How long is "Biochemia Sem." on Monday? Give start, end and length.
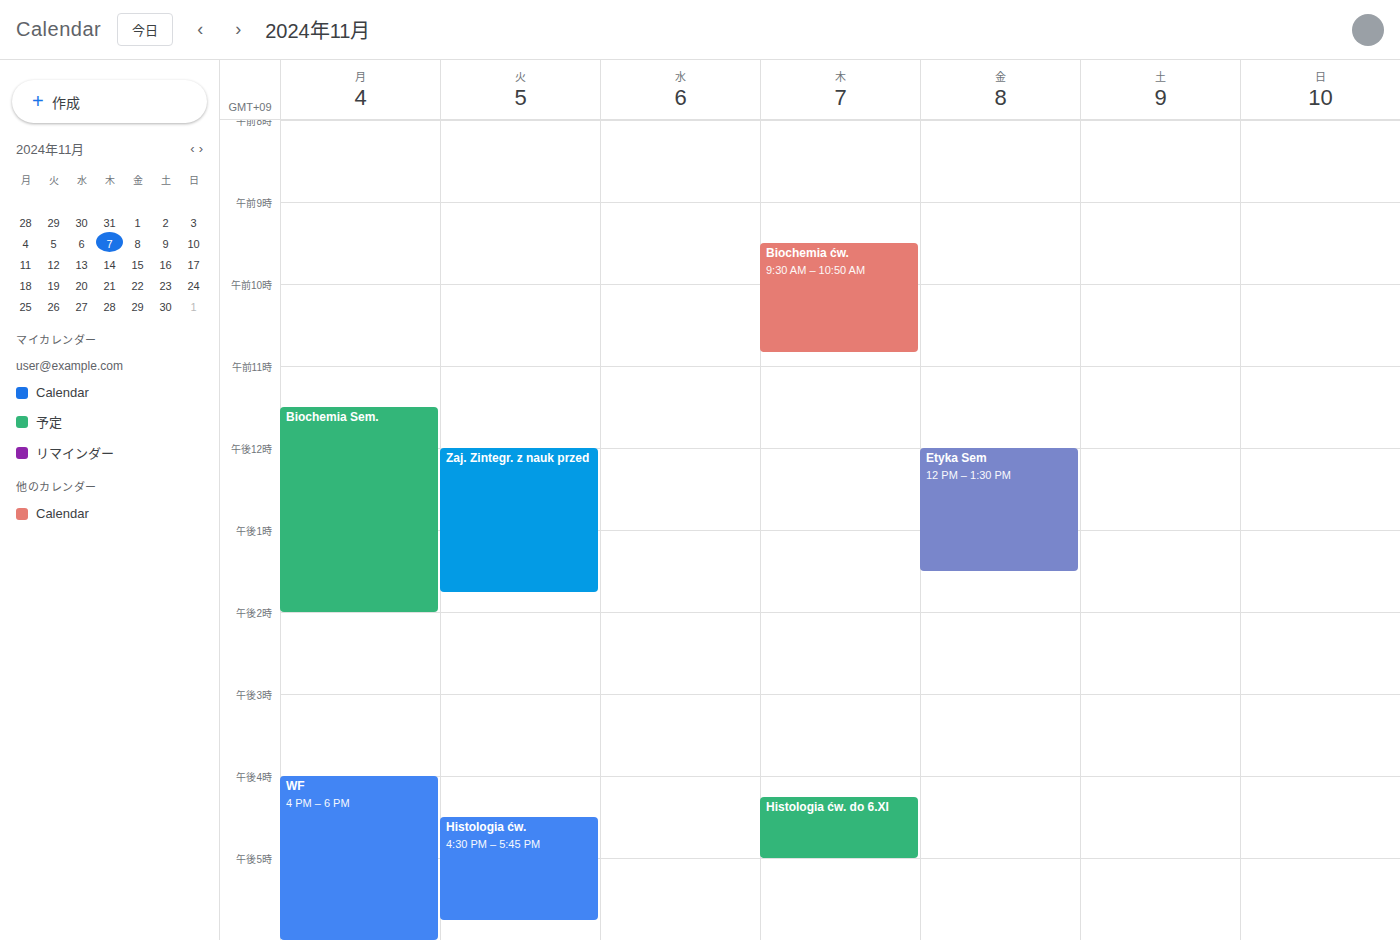
11:30 to 14:00, 2 hours 30 minutes